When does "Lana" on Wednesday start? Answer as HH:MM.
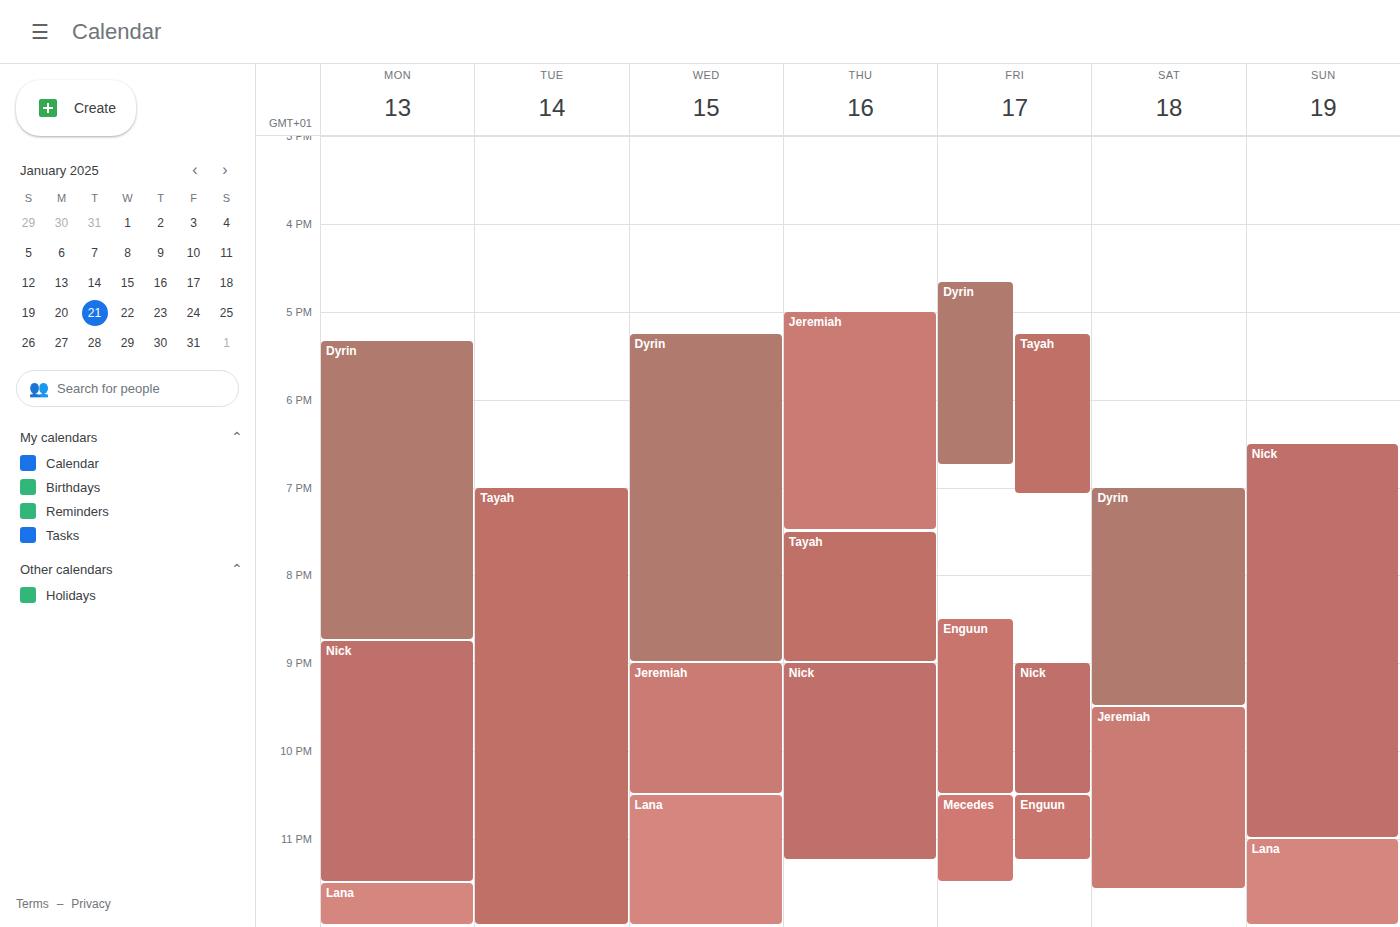
22:30